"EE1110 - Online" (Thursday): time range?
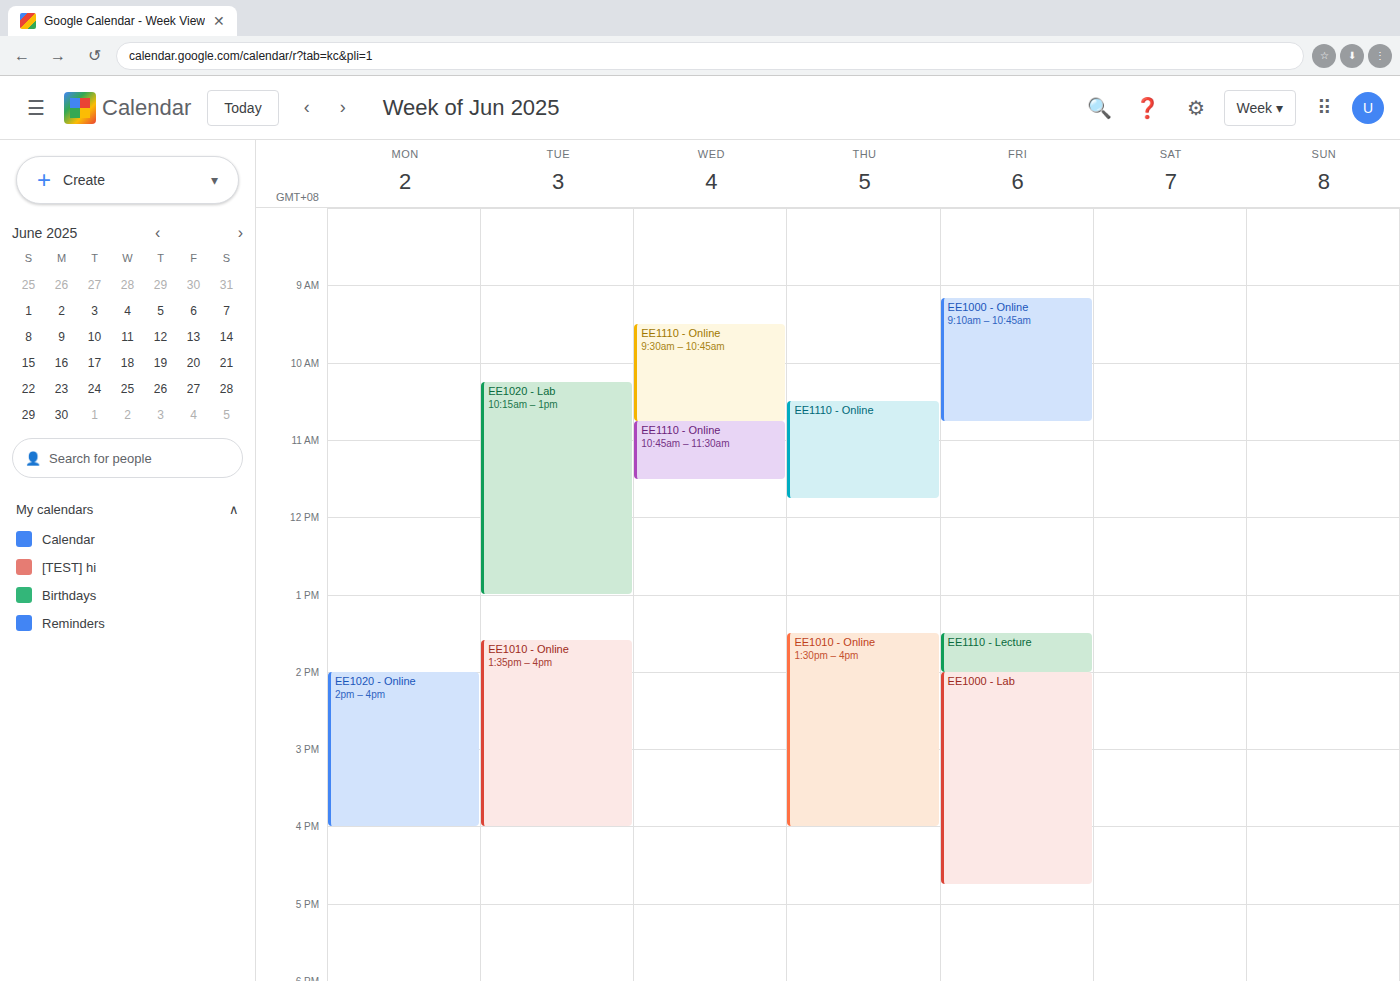
10:30 to 11:45